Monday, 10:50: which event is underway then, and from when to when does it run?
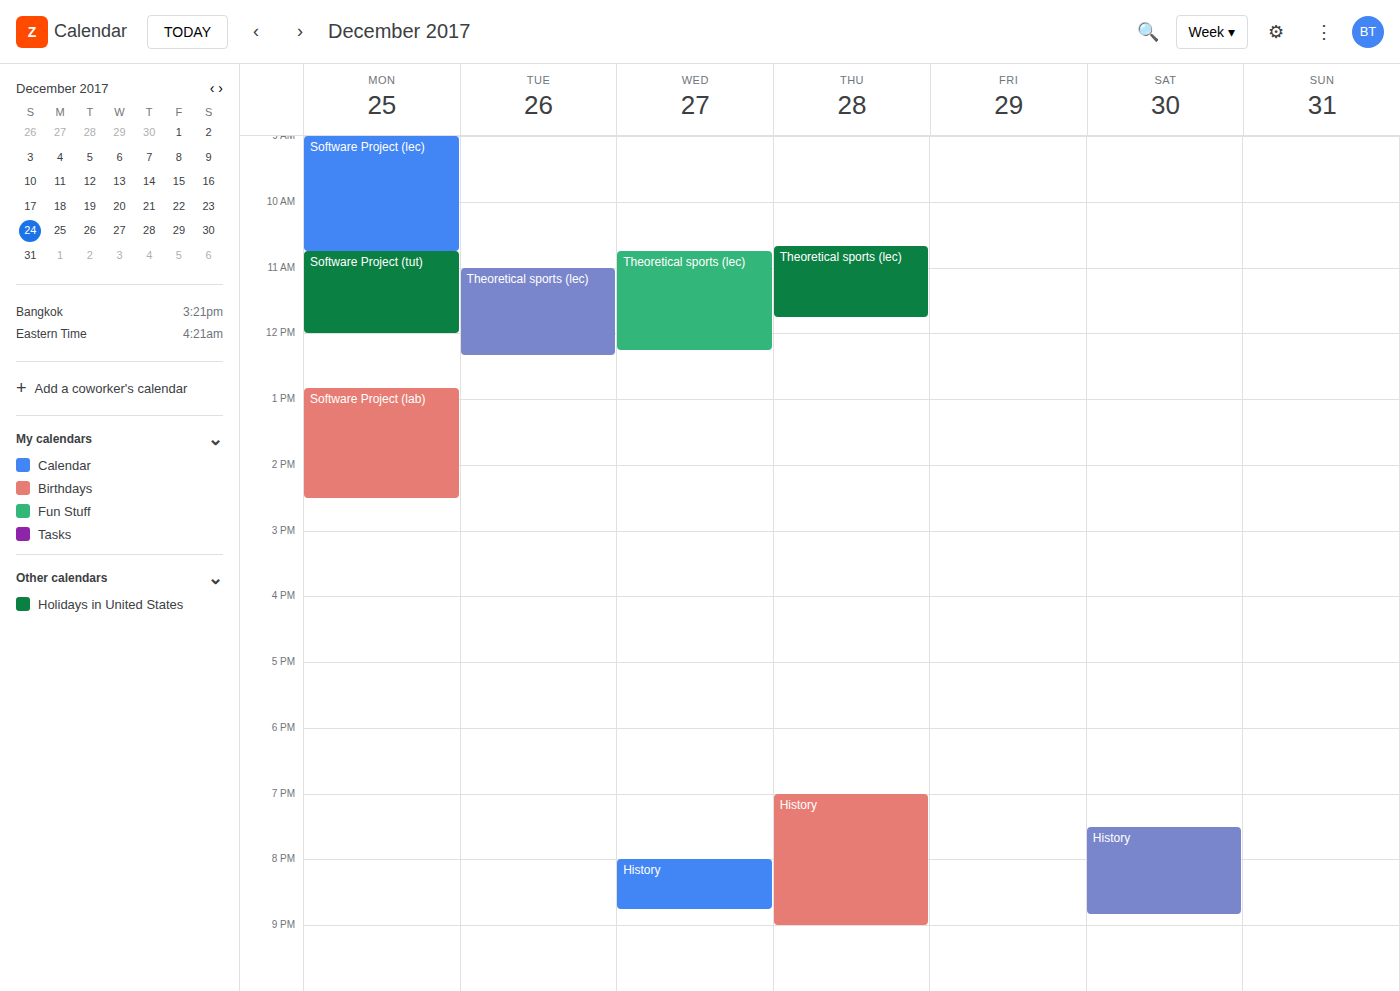
"Software Project (tut)", 10:45 to 12:00